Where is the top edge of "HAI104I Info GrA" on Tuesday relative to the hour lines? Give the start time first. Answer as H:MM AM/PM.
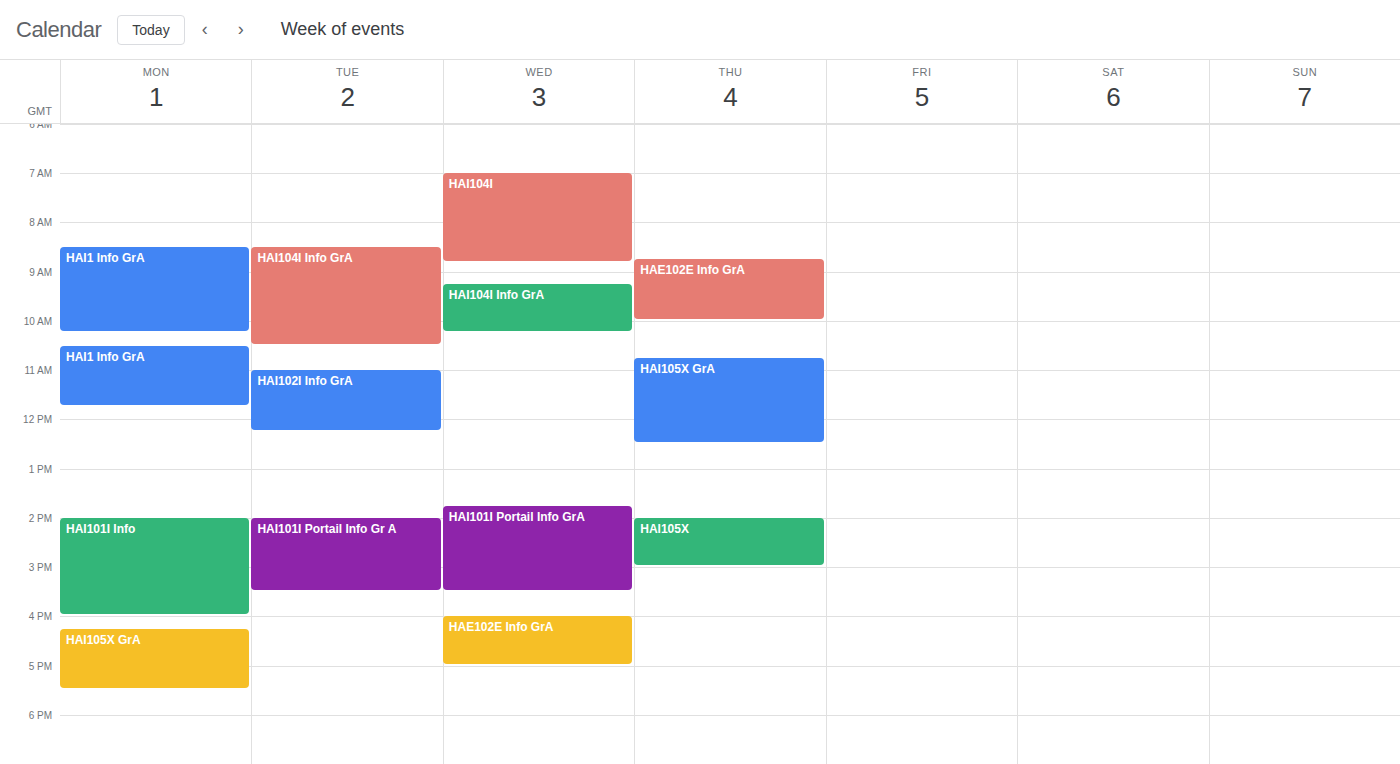
8:30 AM -- halfway between the 8 AM and 9 AM lines.